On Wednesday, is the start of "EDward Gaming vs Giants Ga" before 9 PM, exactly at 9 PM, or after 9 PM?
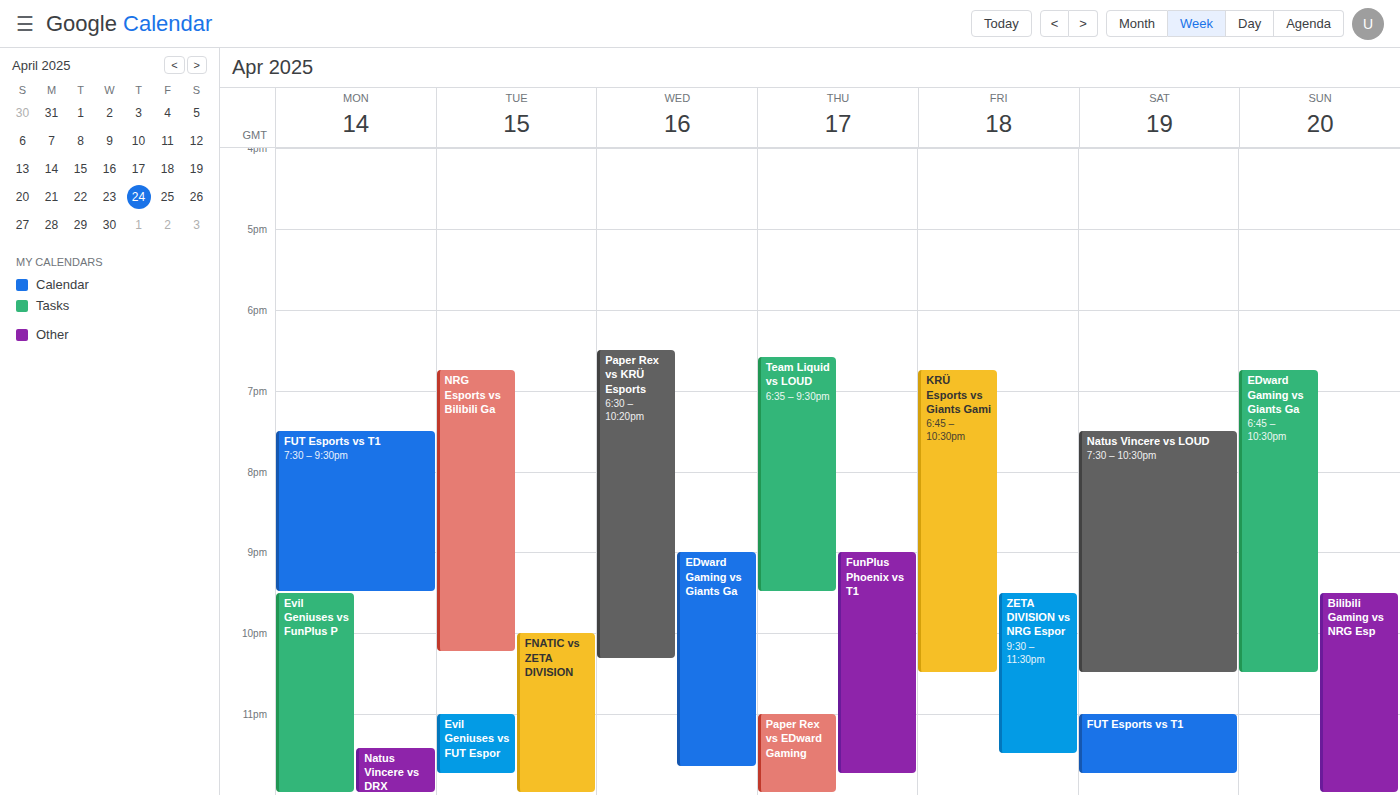
9:00 PM -- exactly at 9 PM, on the 9 PM line.